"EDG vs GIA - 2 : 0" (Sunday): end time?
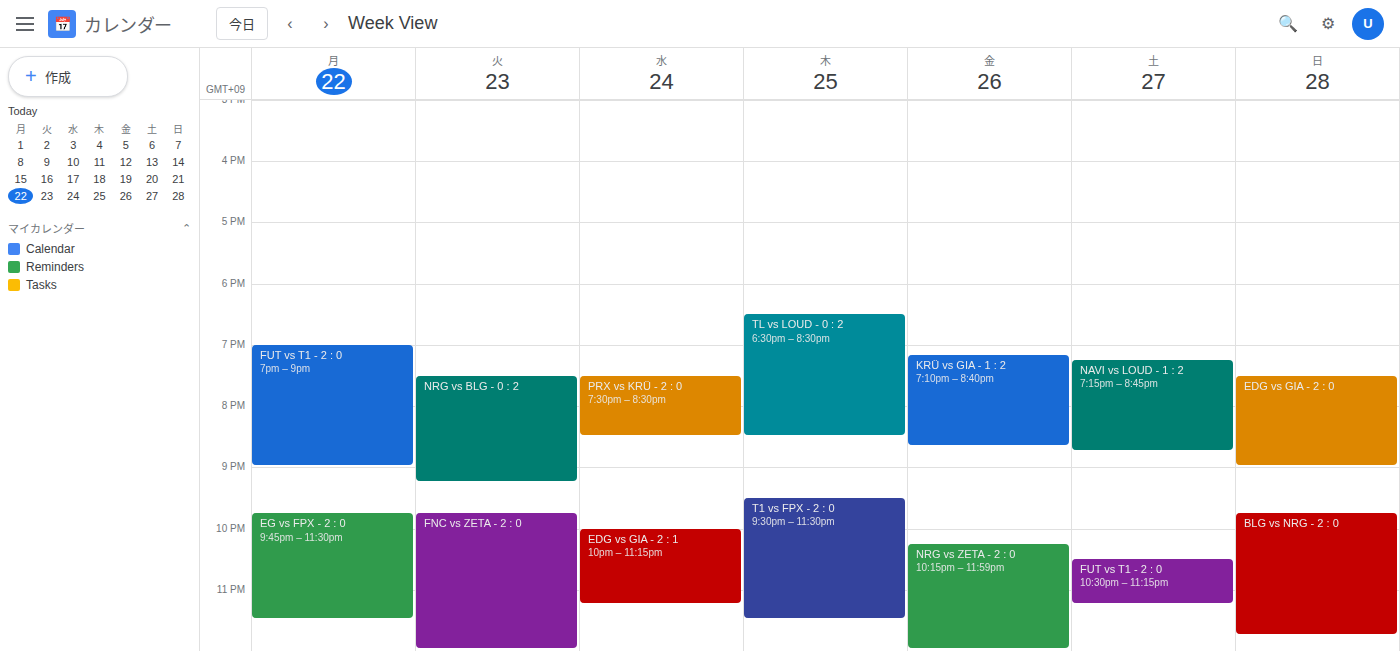
9:00 PM